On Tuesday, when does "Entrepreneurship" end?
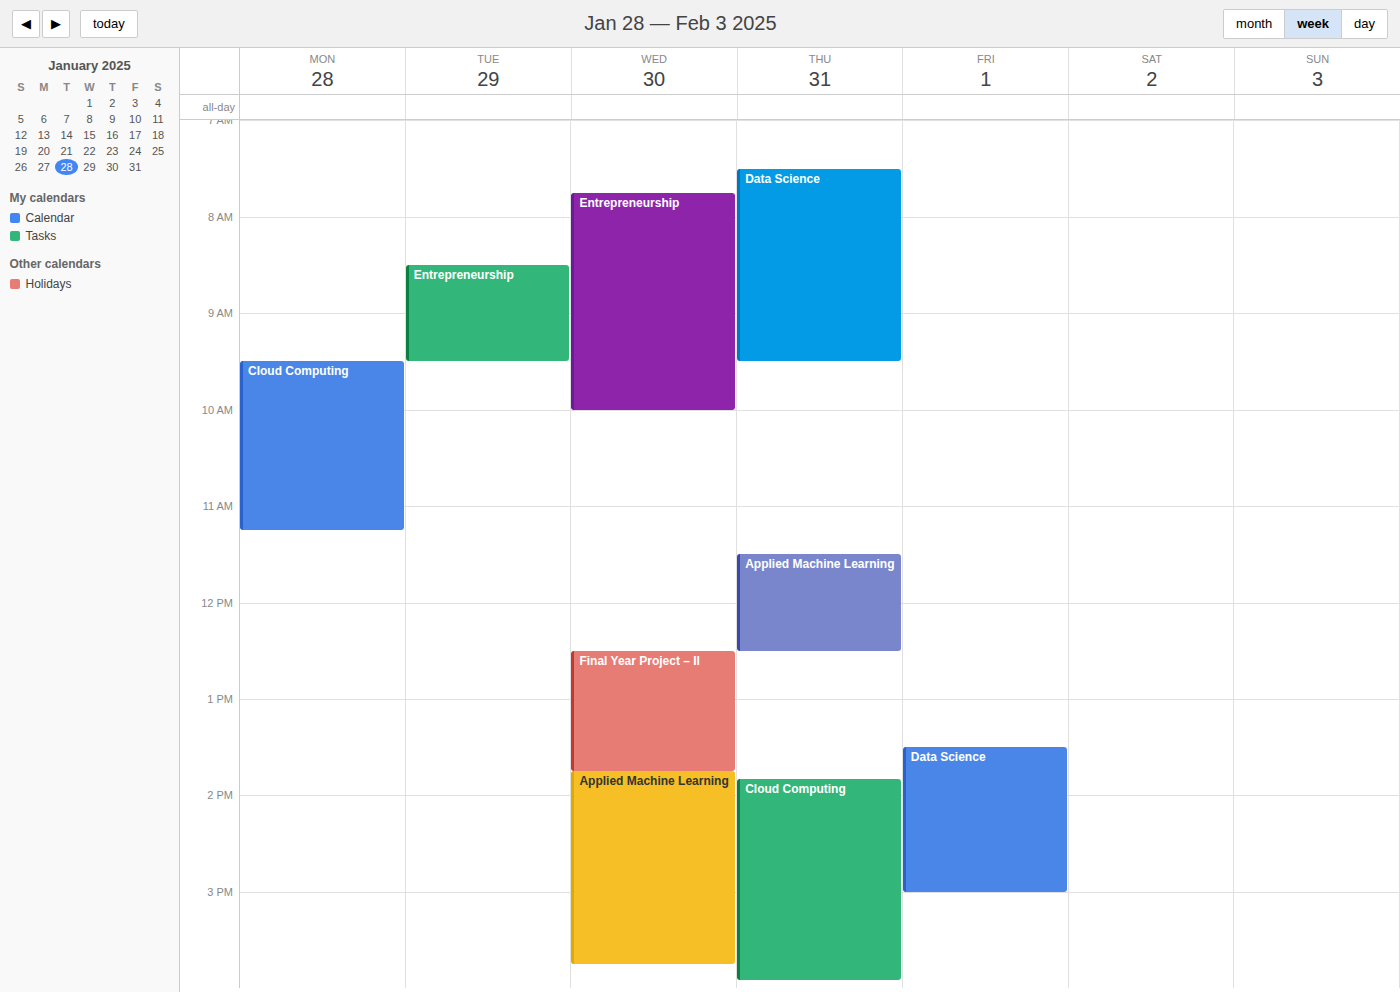
9:30 AM